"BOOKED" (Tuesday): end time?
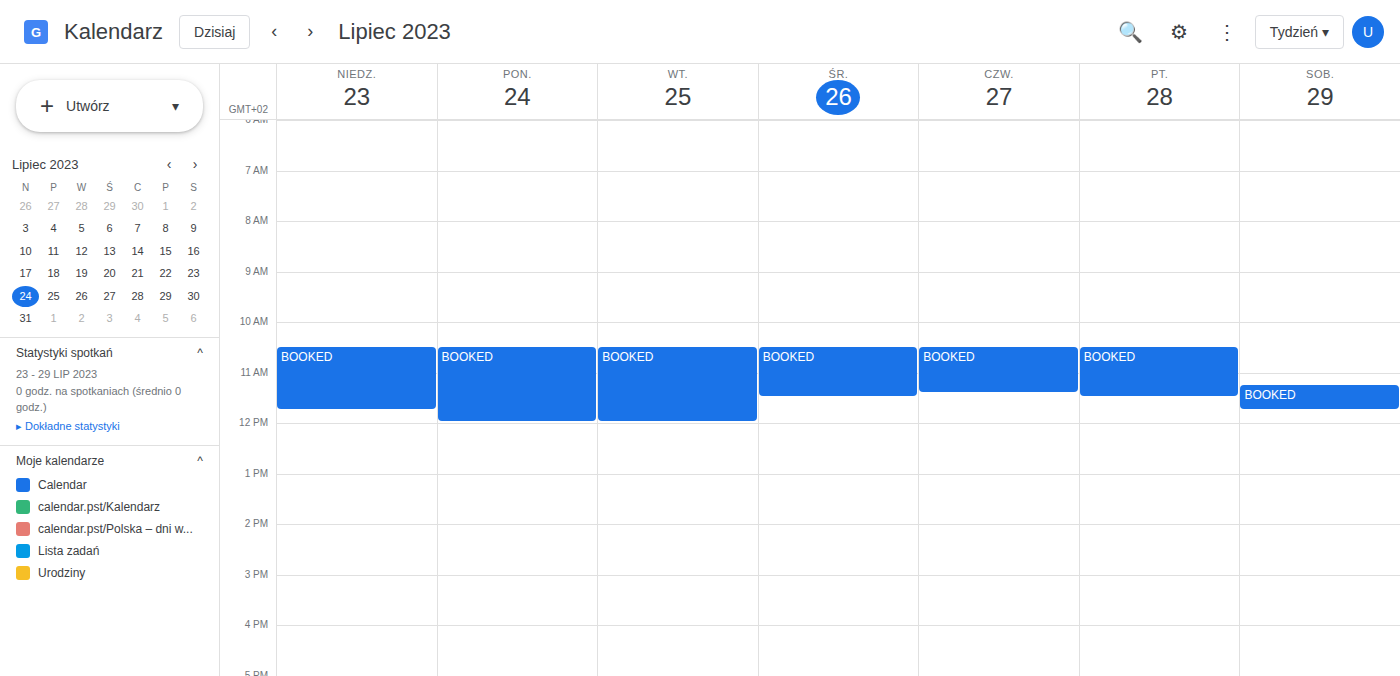
12:00 PM